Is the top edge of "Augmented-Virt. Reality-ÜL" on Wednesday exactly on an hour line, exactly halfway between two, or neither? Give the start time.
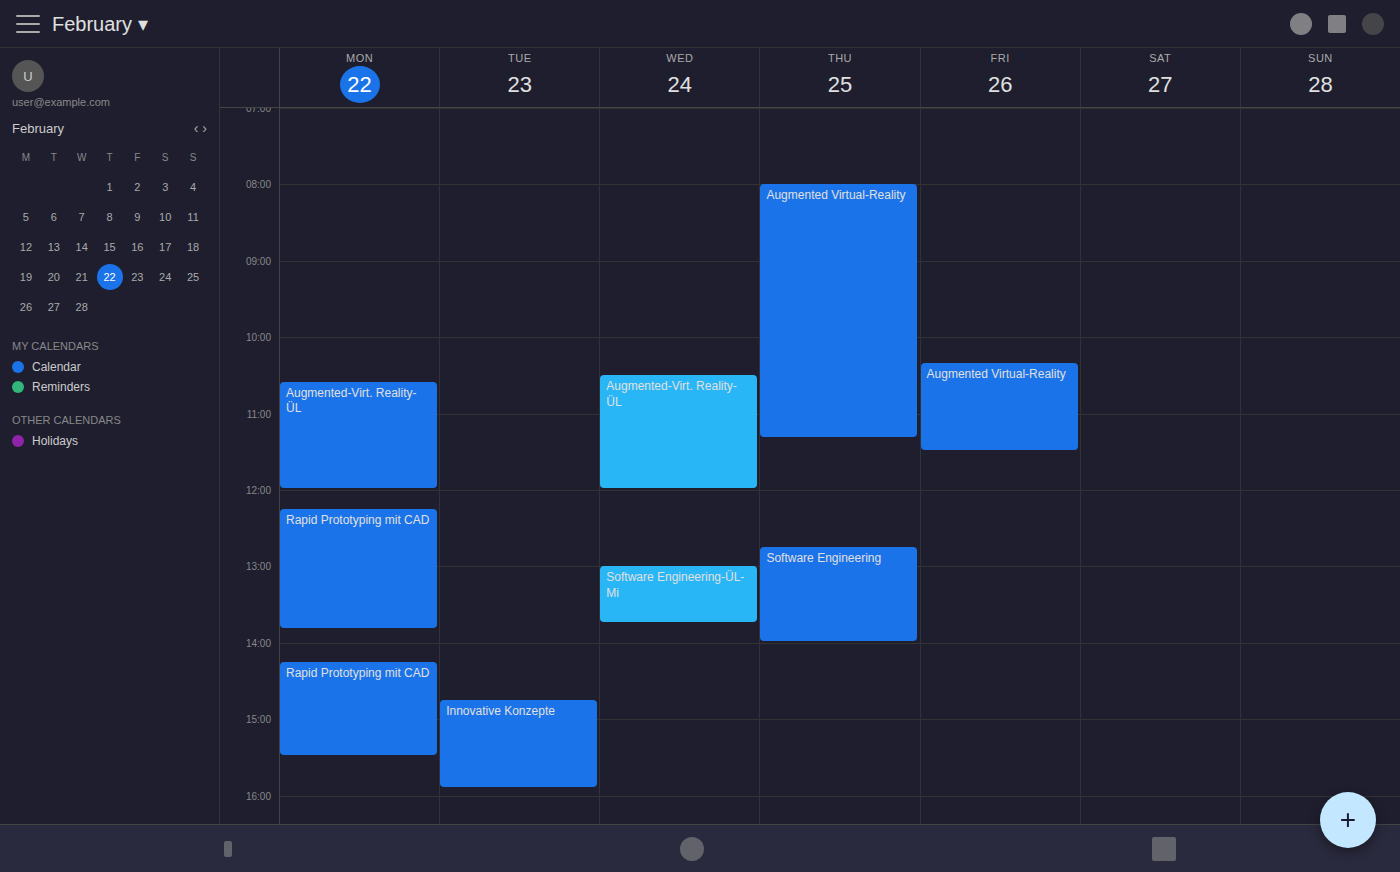
10:30 AM -- halfway between the 10 AM and 11 AM lines.